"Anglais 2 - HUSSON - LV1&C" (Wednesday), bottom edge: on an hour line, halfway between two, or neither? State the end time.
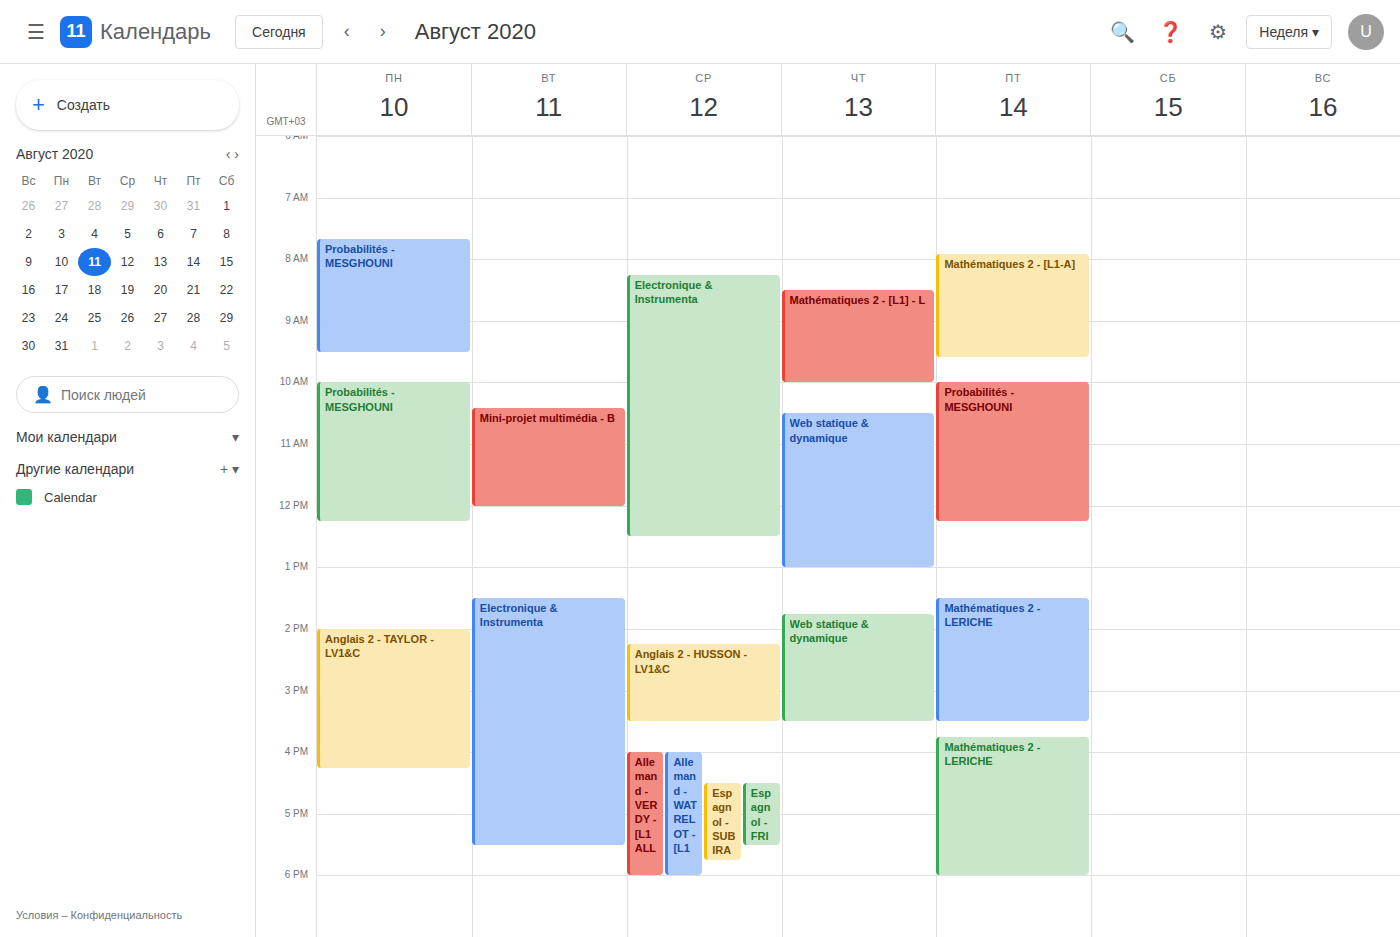
3:30 PM -- halfway between the 3 PM and 4 PM lines.